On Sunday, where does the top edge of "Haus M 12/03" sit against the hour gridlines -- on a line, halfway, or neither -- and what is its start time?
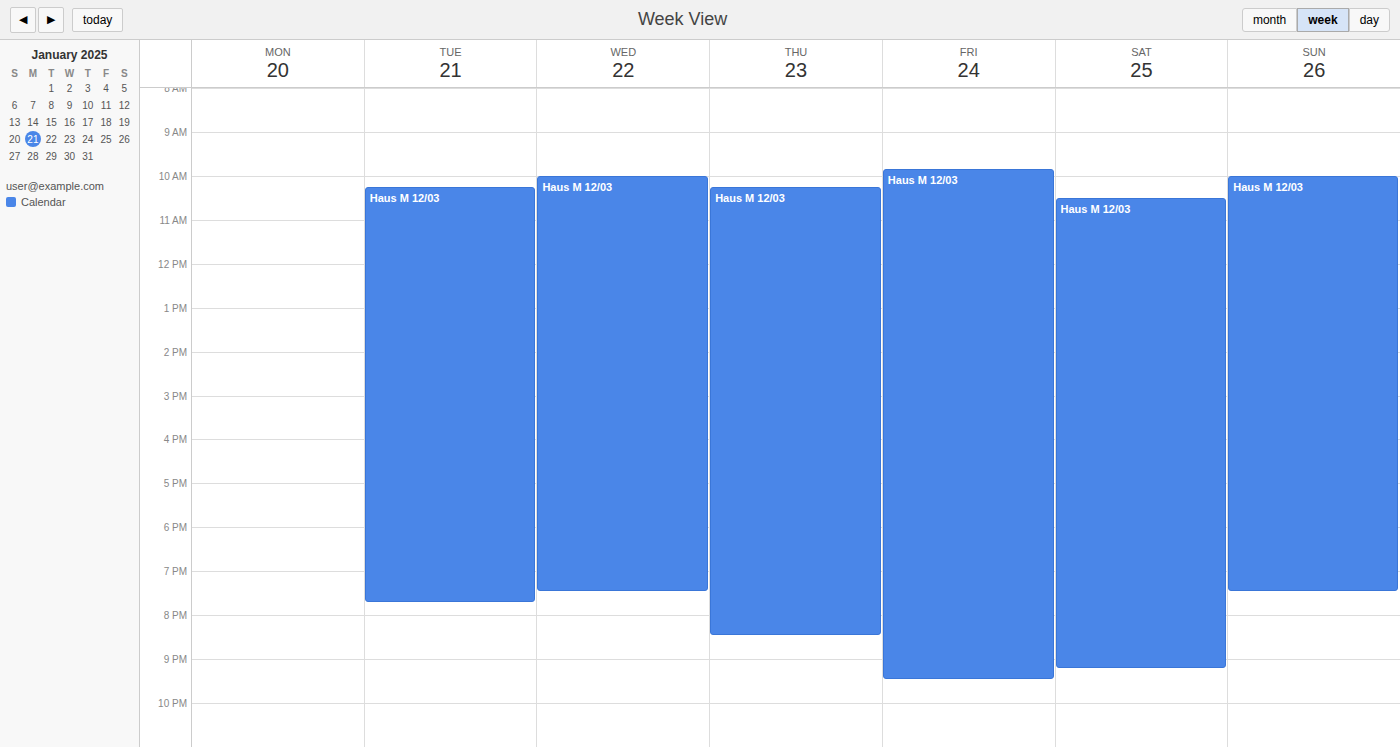
10:00 AM -- exactly on the 10 AM line.